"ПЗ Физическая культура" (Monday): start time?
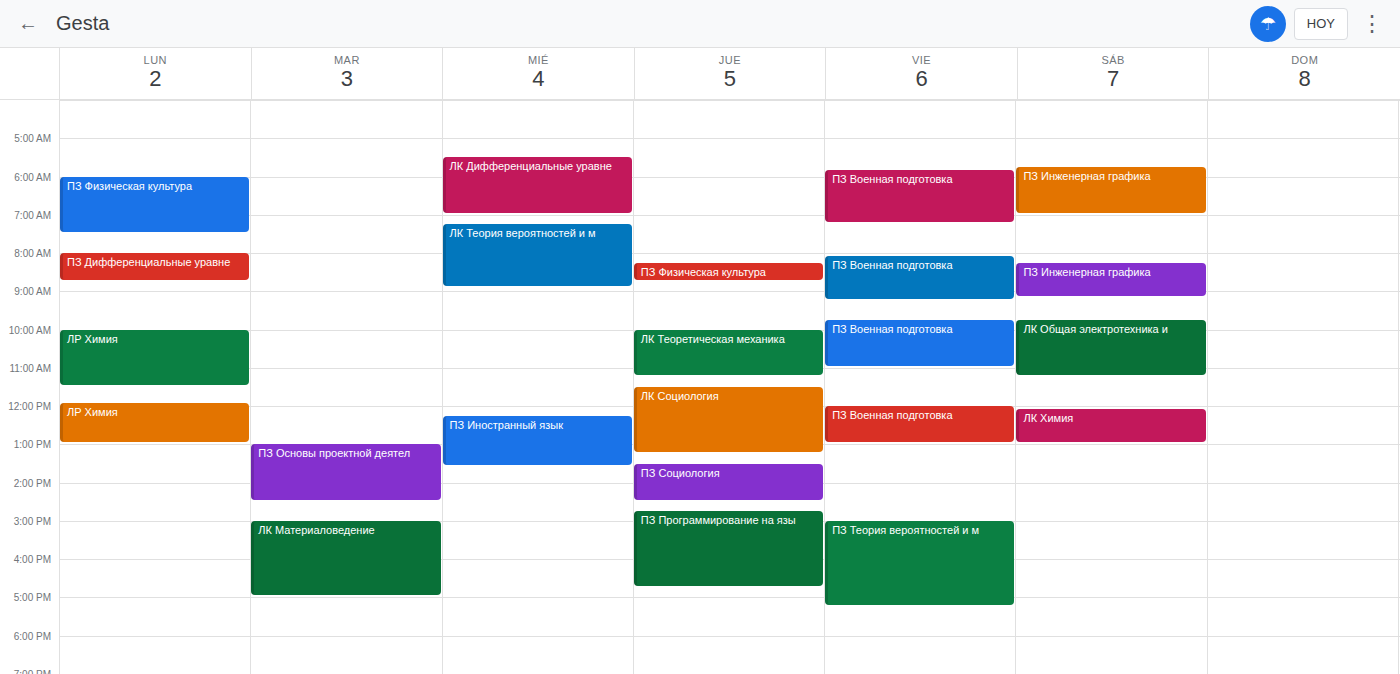
6:00 AM